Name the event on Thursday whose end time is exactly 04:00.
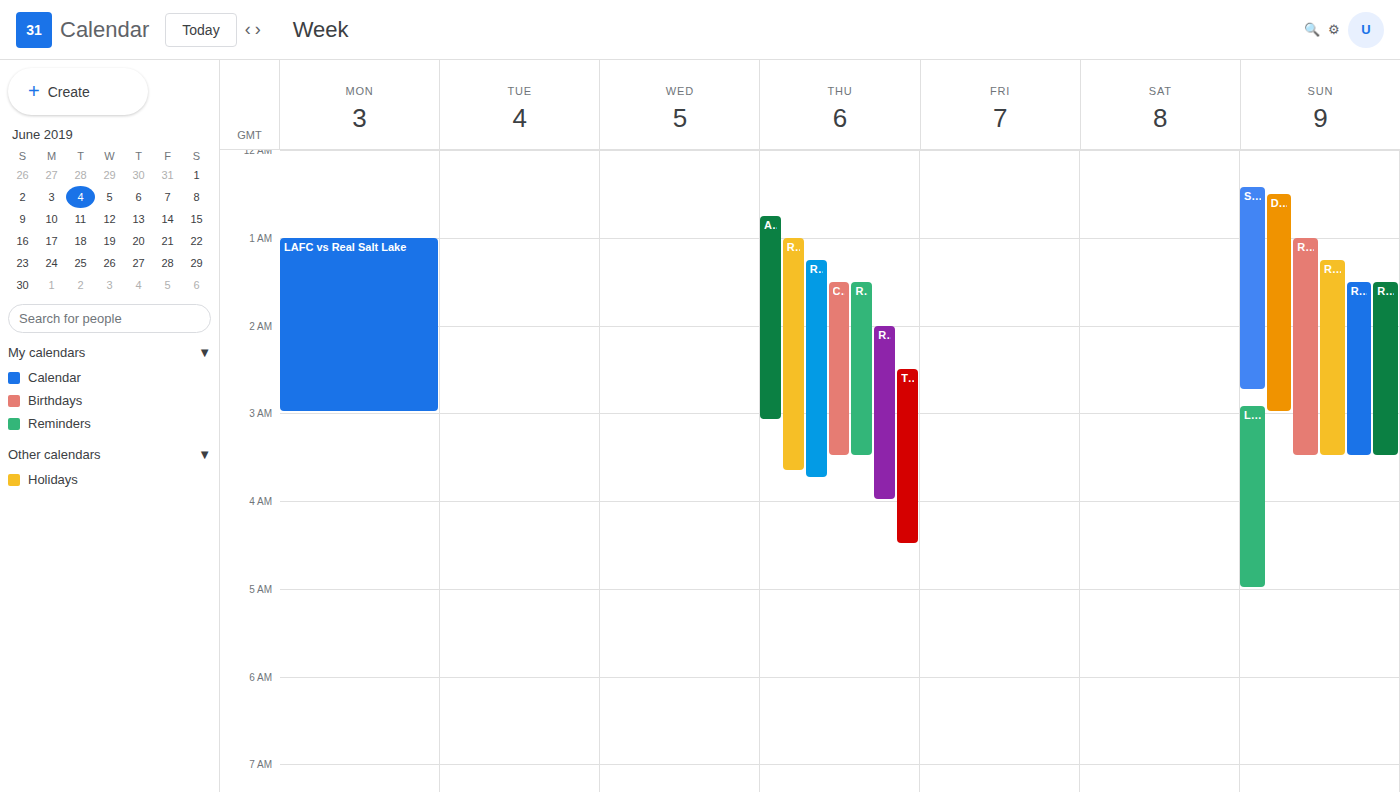
"Real Salt Lake vs LAFC"